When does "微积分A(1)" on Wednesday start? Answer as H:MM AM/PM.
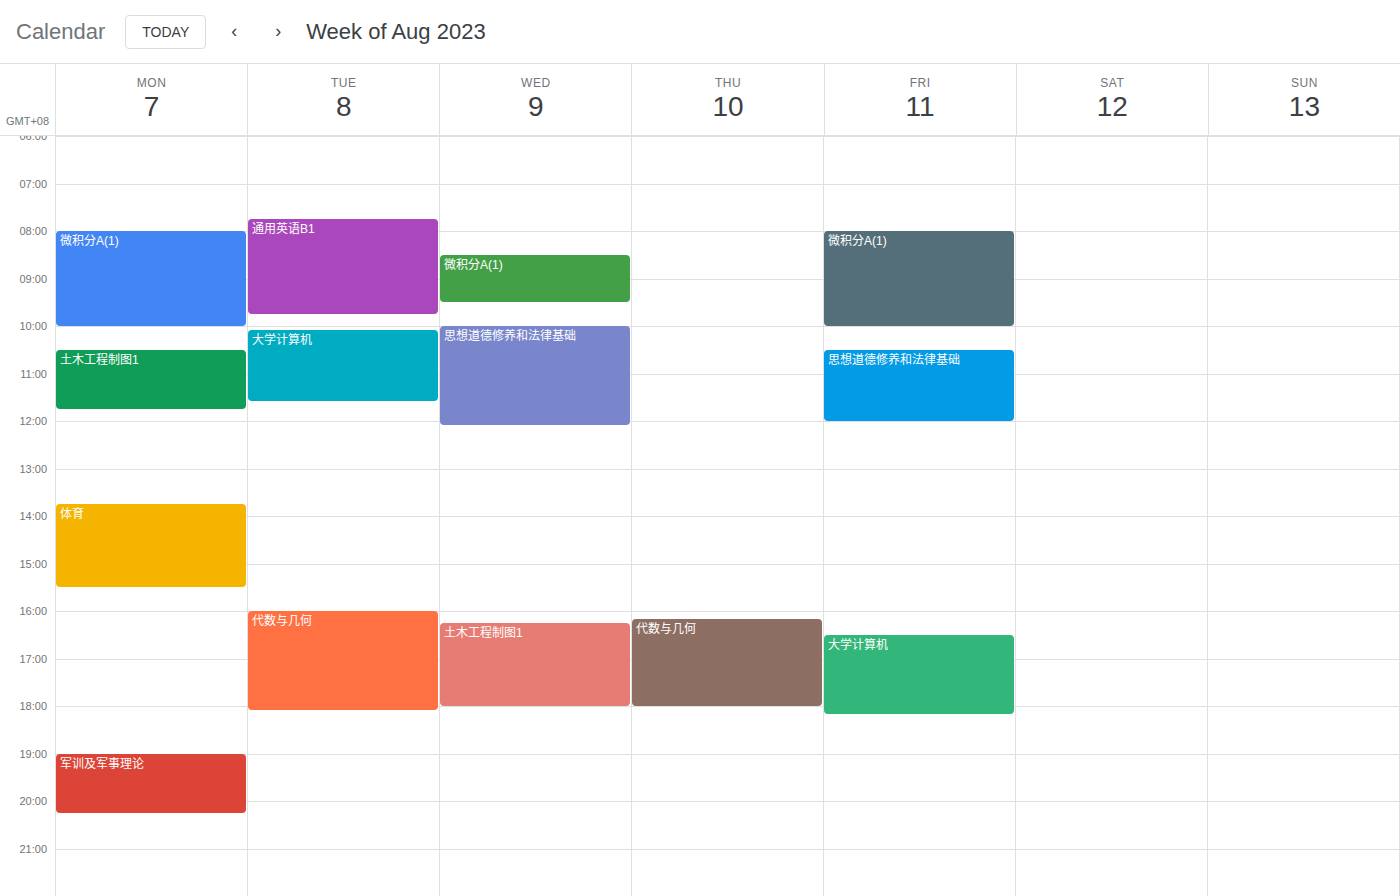
8:30 AM